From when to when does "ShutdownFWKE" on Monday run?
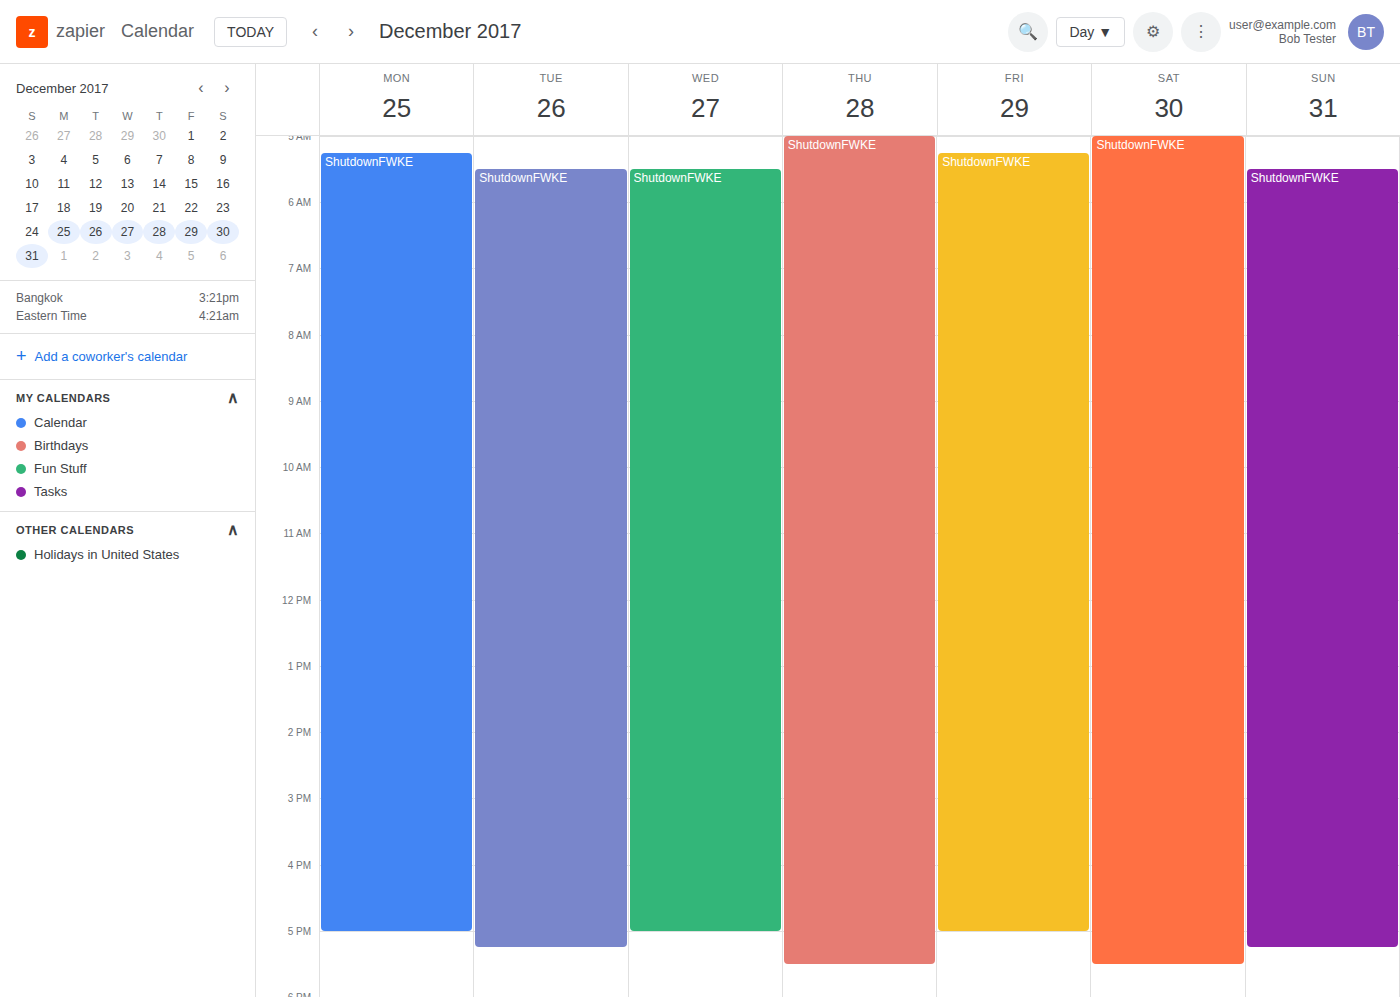
5:15 AM to 5:00 PM